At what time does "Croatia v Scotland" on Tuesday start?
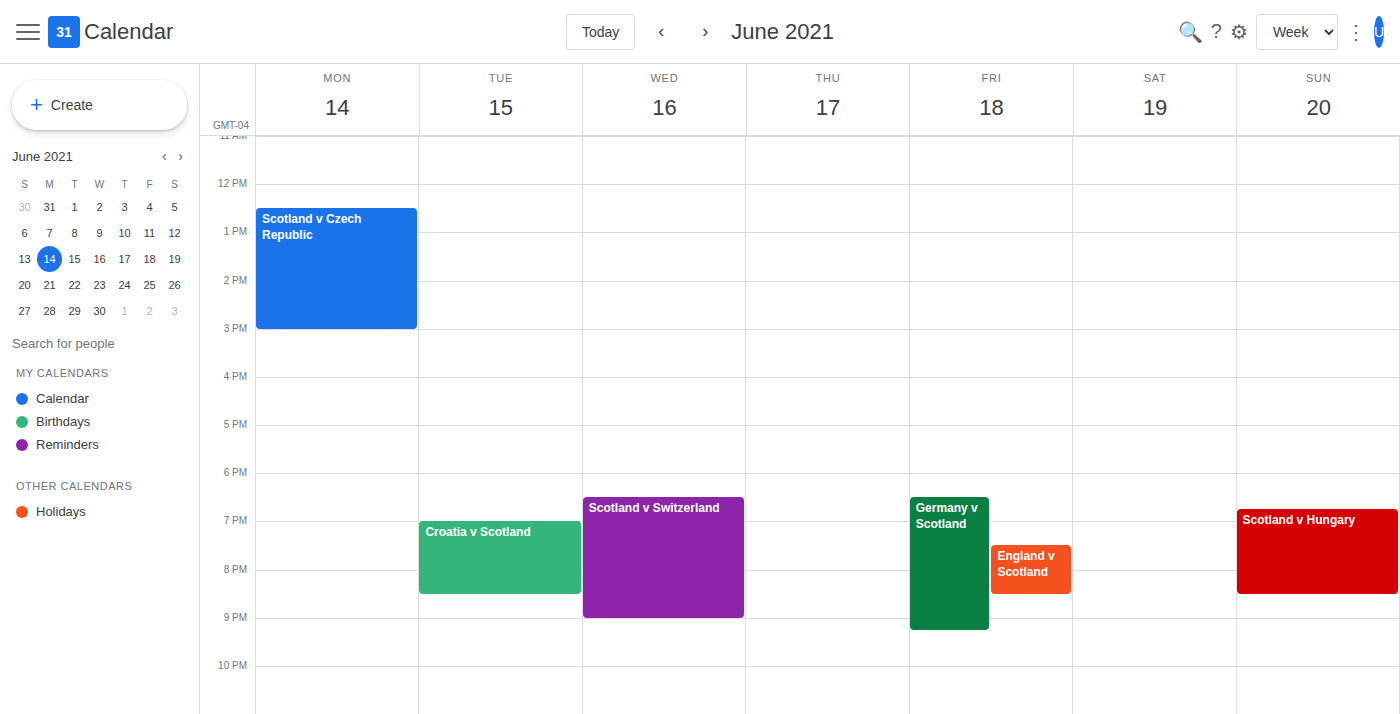
7:00 PM